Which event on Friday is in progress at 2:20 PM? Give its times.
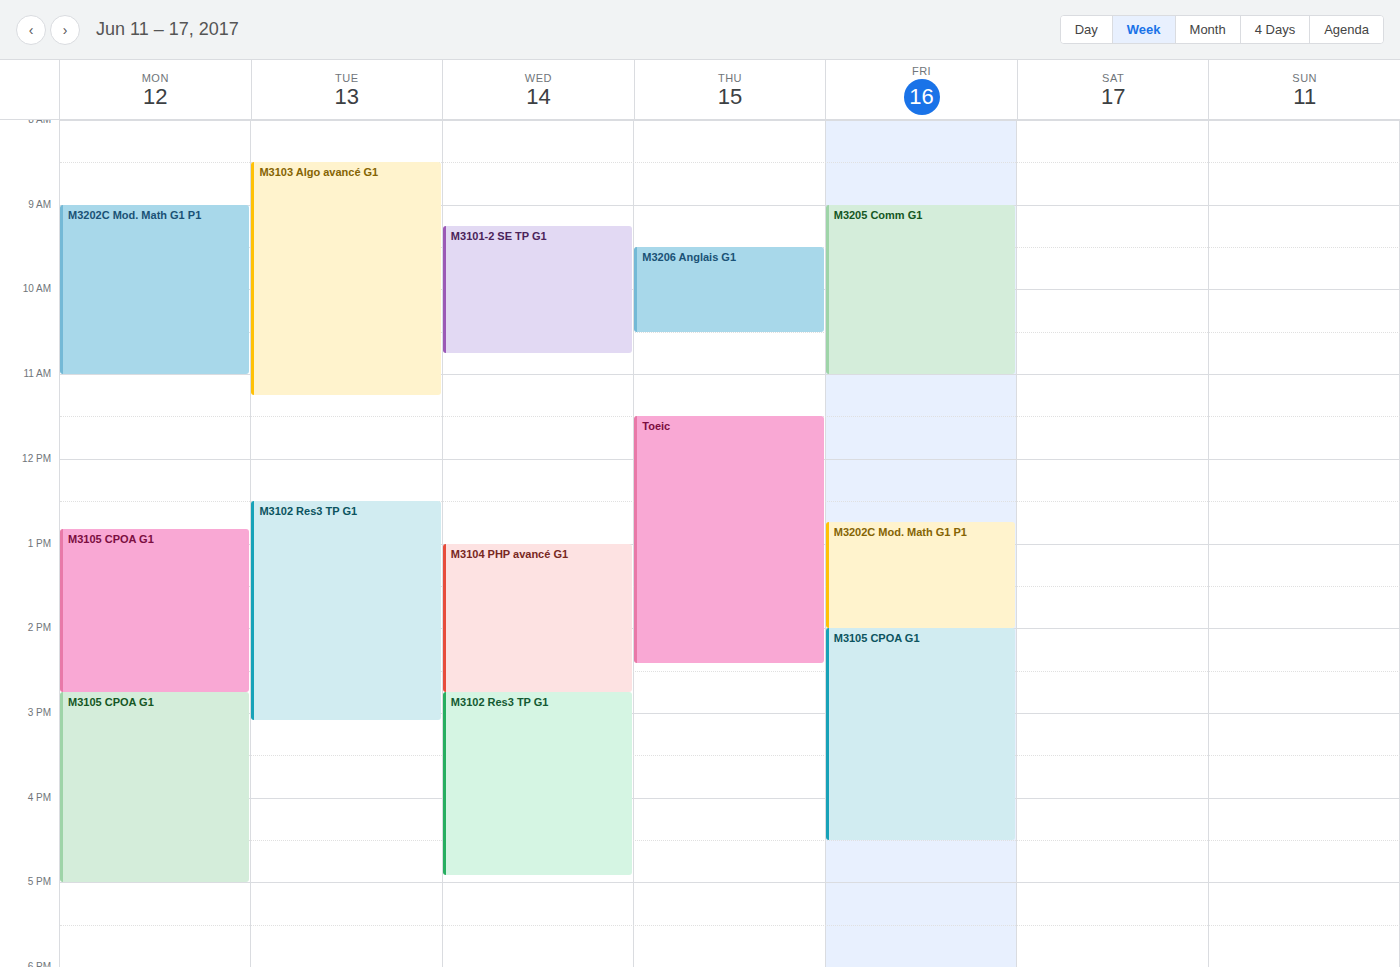
"M3105 CPOA G1", 2:00 PM to 4:30 PM